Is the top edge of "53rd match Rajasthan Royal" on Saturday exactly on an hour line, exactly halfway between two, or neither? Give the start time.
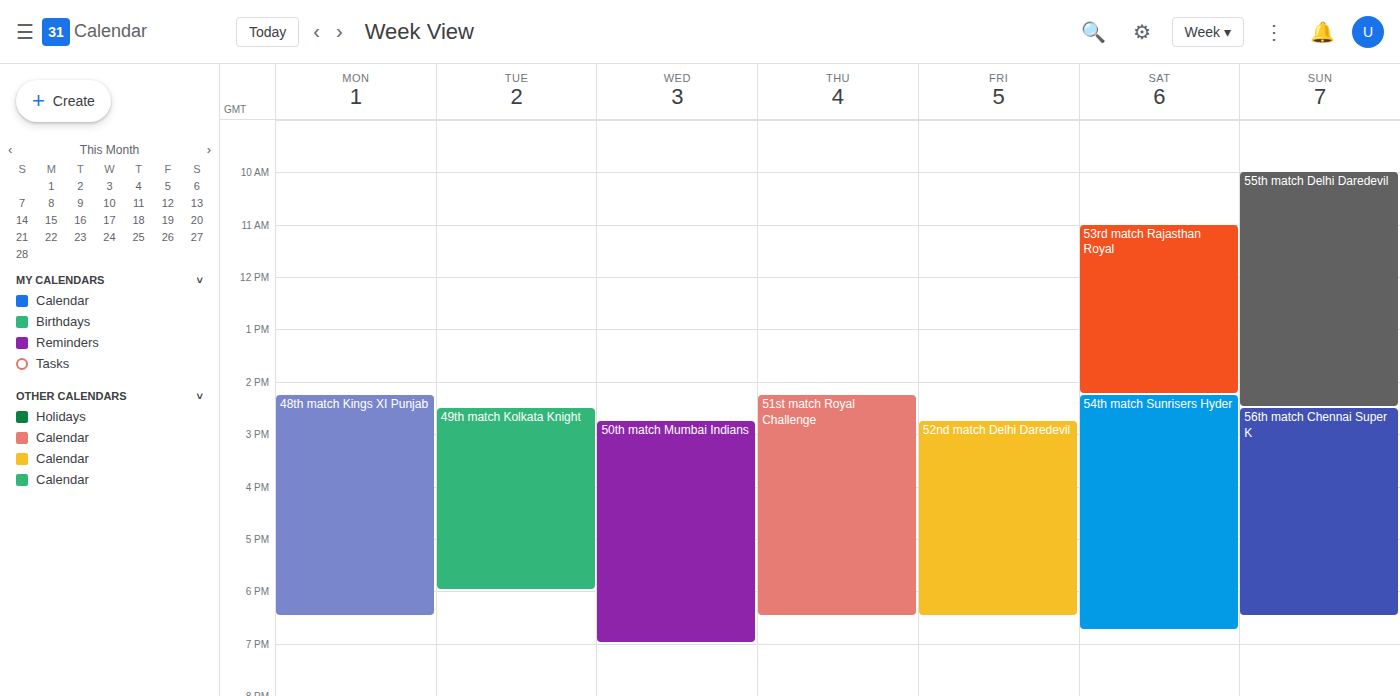
11:00 -- exactly on the 11:00 line.